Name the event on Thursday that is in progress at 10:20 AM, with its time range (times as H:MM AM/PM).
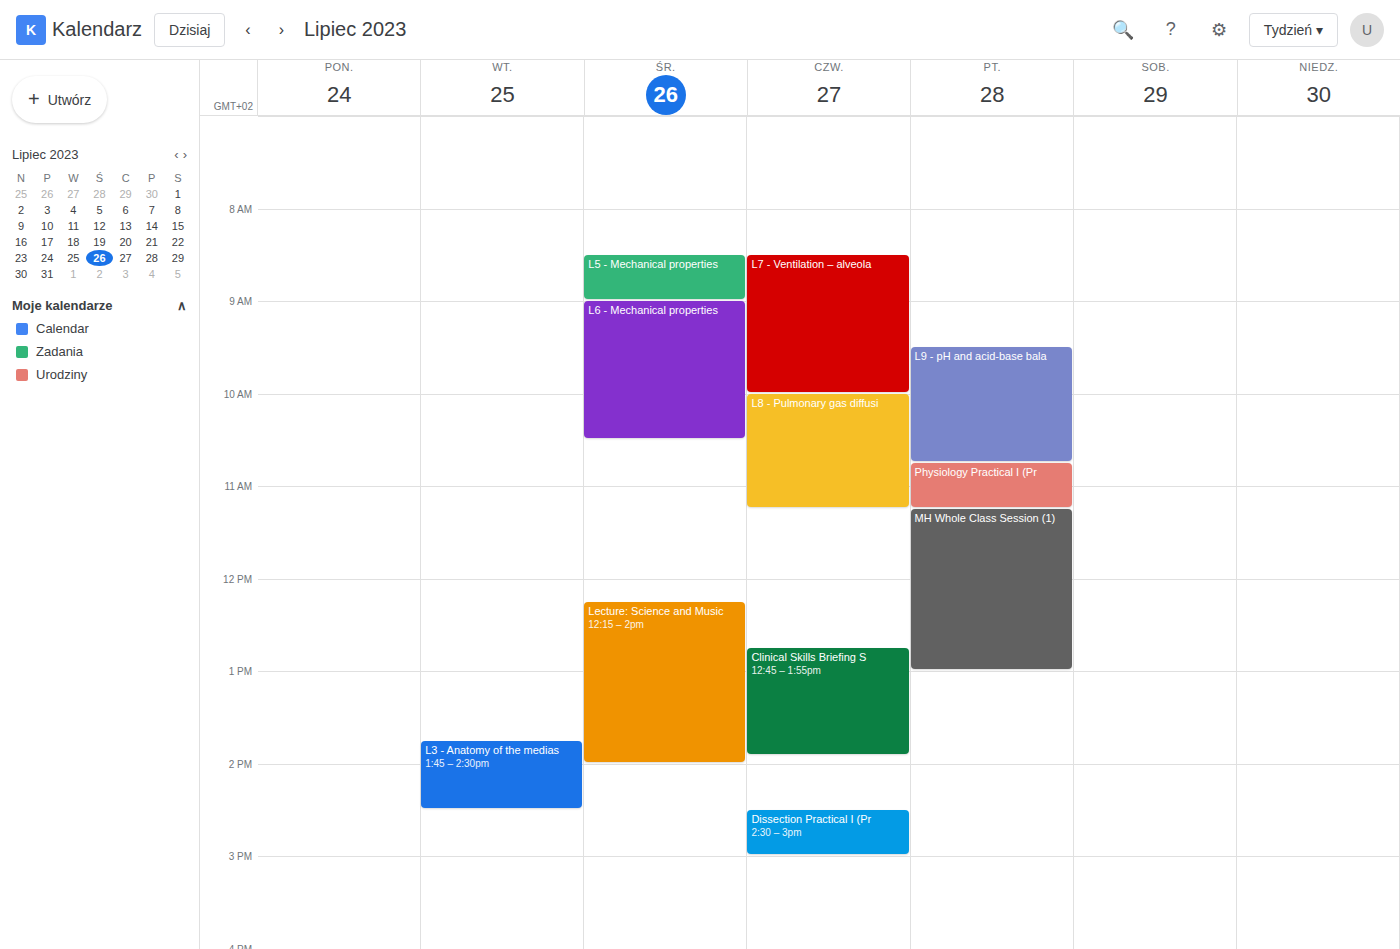
"L8 - Pulmonary gas diffusi", 10:00 AM to 11:15 AM